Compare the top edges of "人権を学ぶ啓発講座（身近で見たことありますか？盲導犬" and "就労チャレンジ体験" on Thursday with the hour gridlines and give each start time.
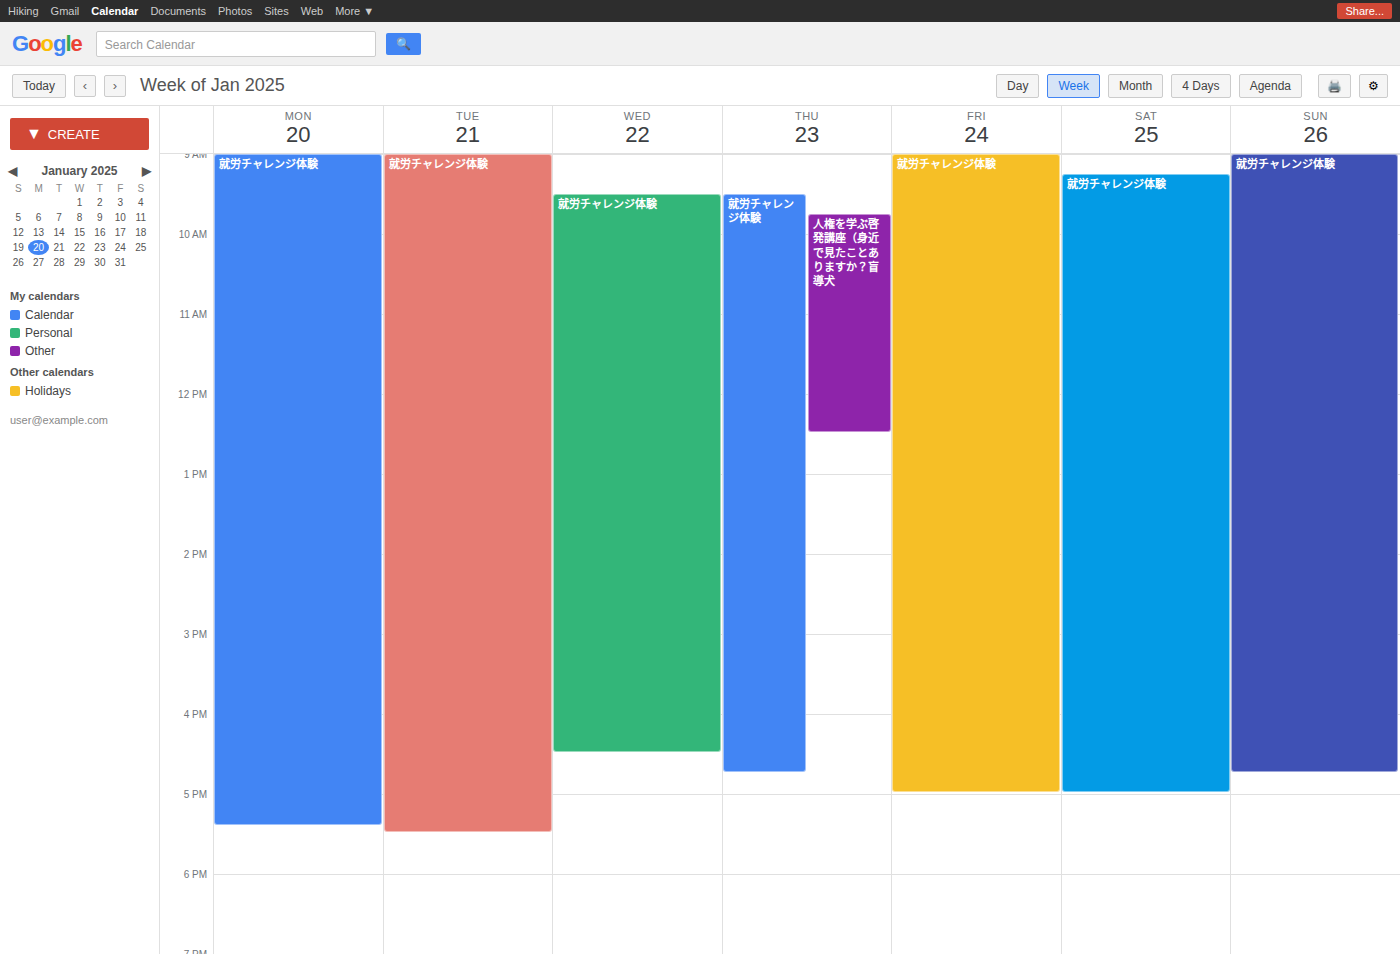
"人権を学ぶ啓発講座（身近で見たことありますか？盲導犬": 9:45 AM, neither: three quarters of the way from the 9 AM line to the 10 AM line. "就労チャレンジ体験": 9:30 AM, halfway between the 9 AM and 10 AM lines.